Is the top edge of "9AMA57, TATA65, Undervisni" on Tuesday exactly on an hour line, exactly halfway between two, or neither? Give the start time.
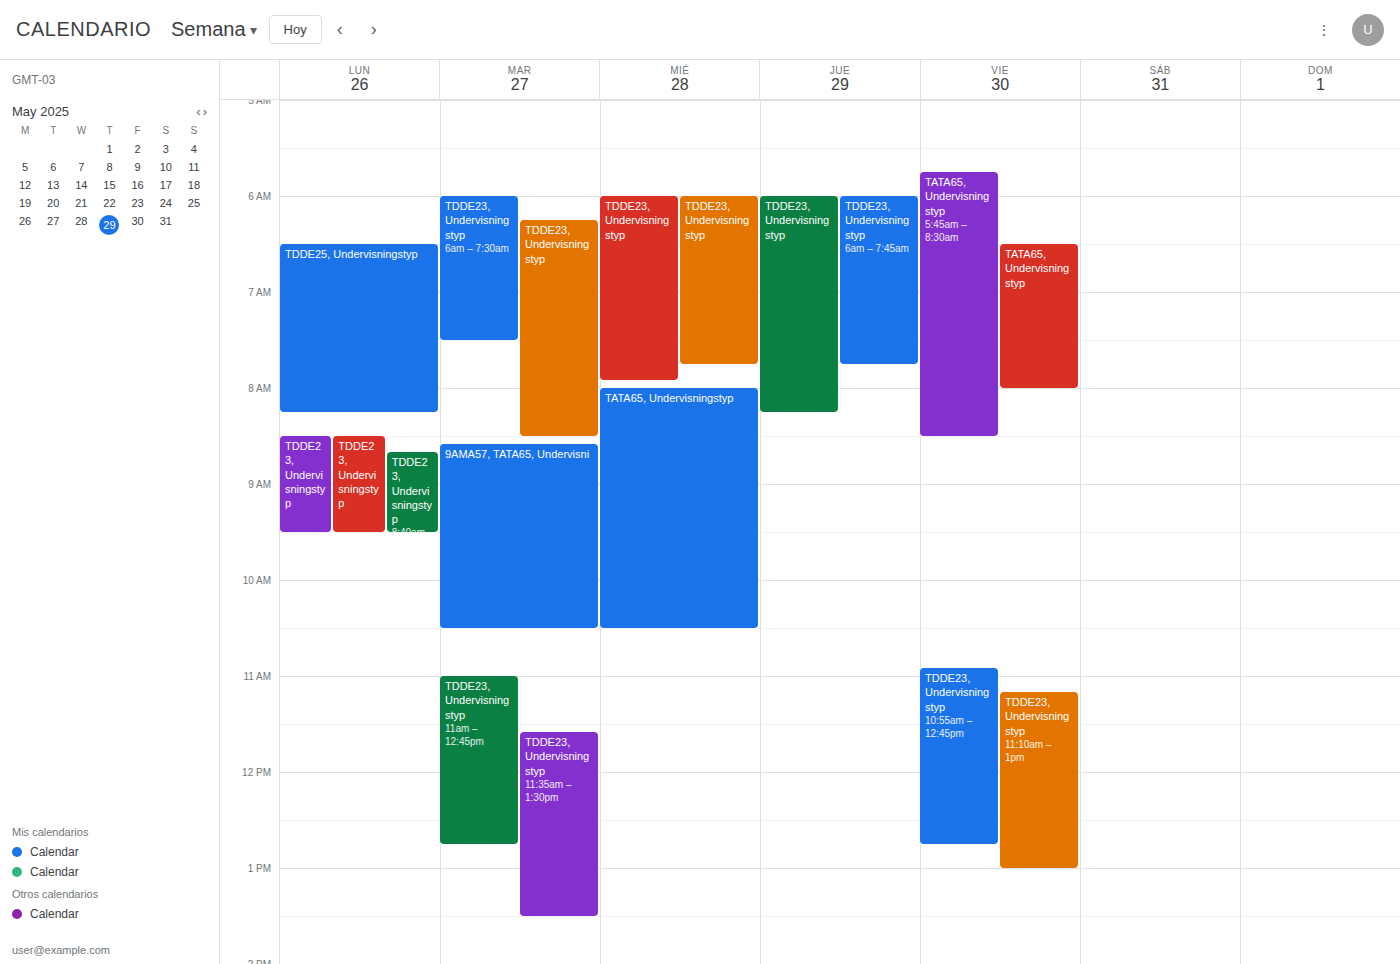
8:35 AM -- neither: 35 minutes below the 8 AM line and 25 minutes above the 9 AM line.